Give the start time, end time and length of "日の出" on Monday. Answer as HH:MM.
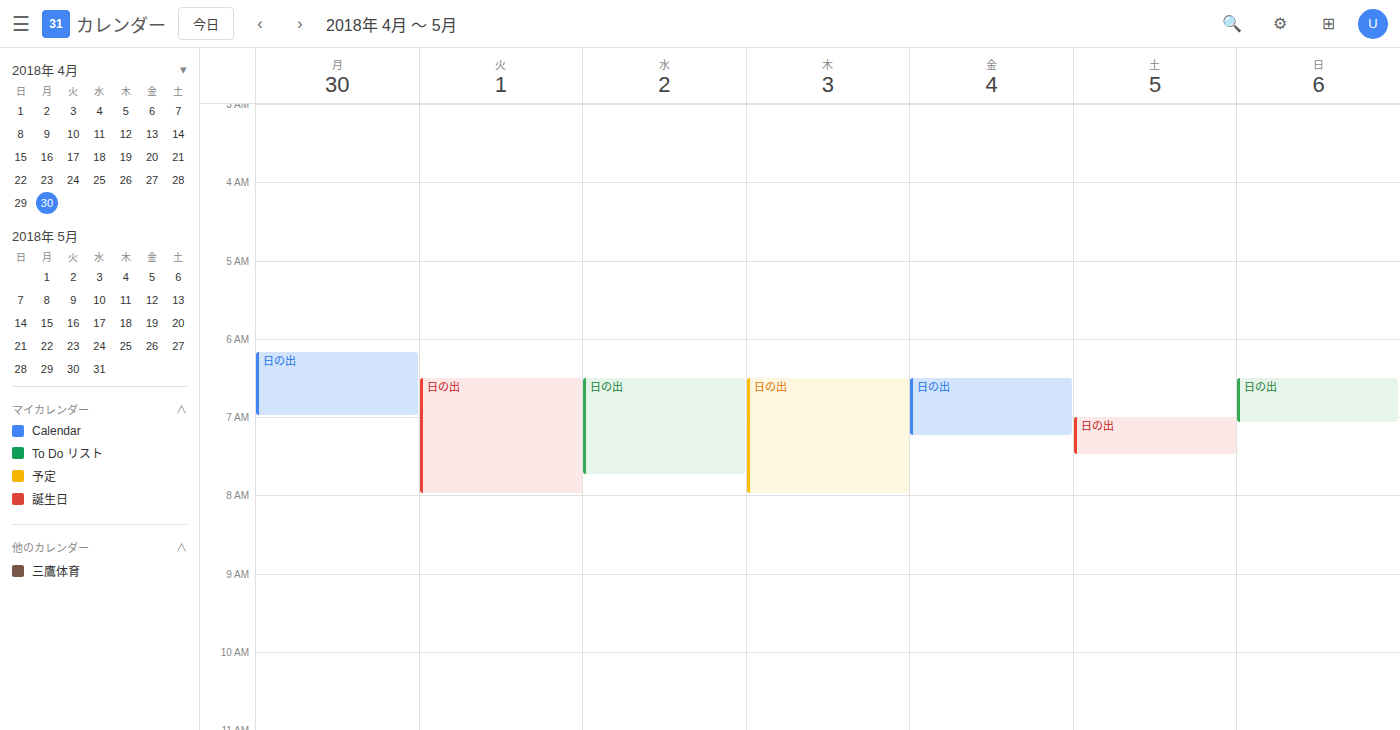
06:10 to 07:00, 50 minutes